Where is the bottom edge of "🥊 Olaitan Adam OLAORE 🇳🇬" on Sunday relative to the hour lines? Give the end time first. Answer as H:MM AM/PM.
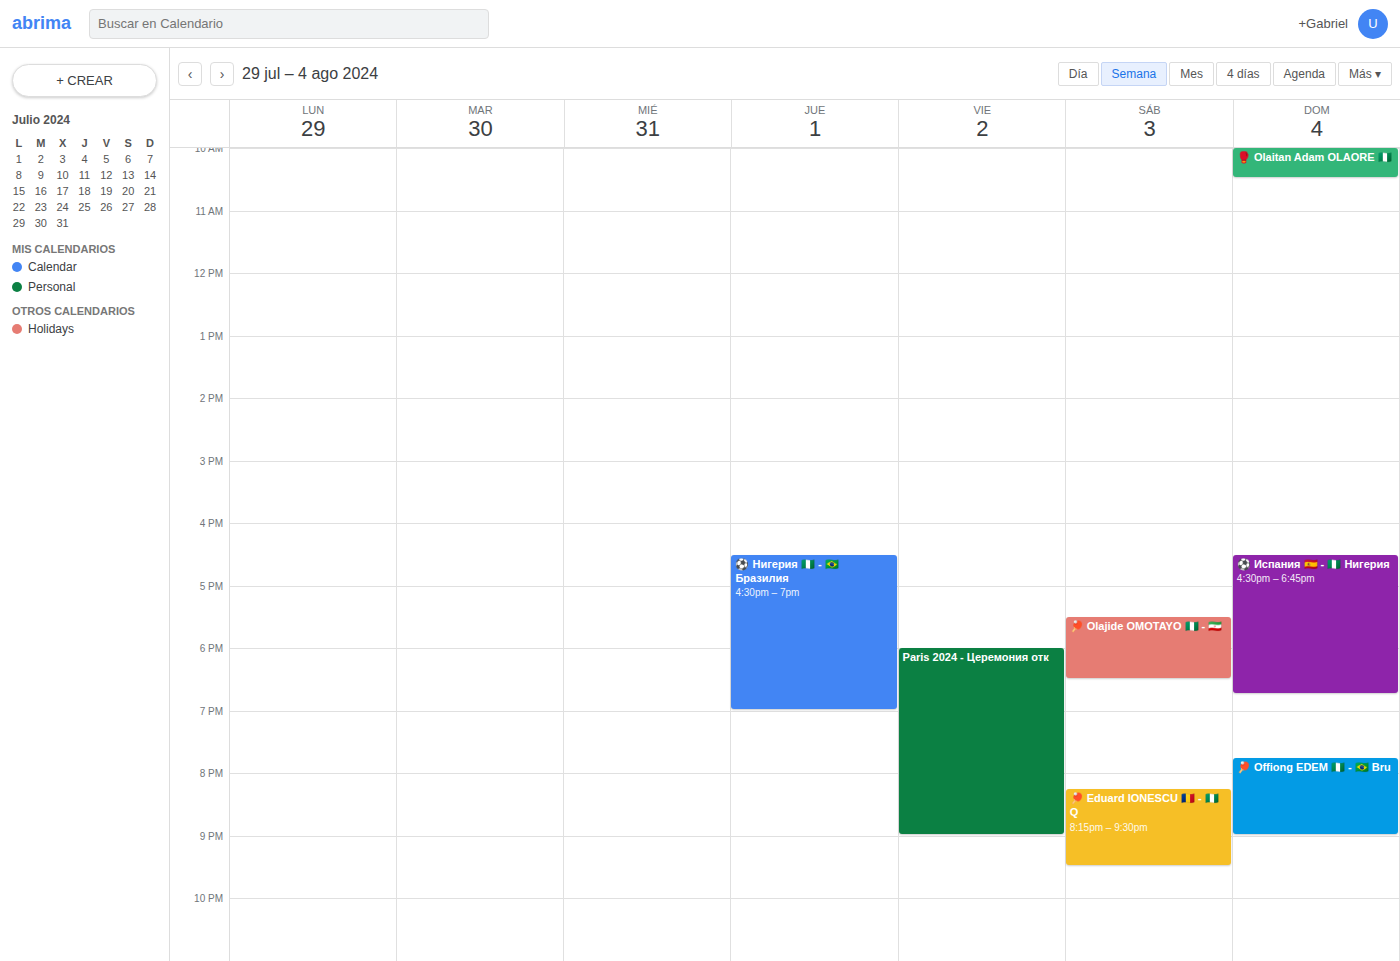
10:30 AM -- halfway between the 10 AM and 11 AM lines.